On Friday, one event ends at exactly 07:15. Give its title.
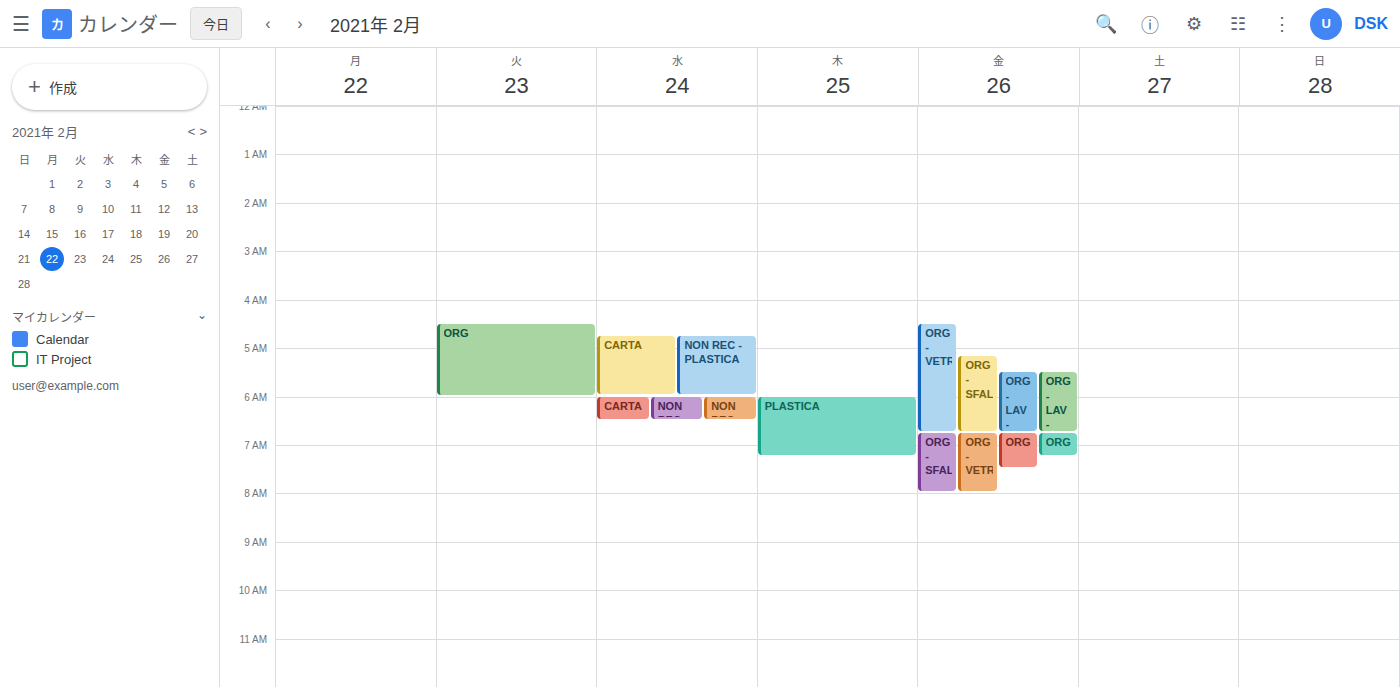
"ORG - VETRO - SFALCI"